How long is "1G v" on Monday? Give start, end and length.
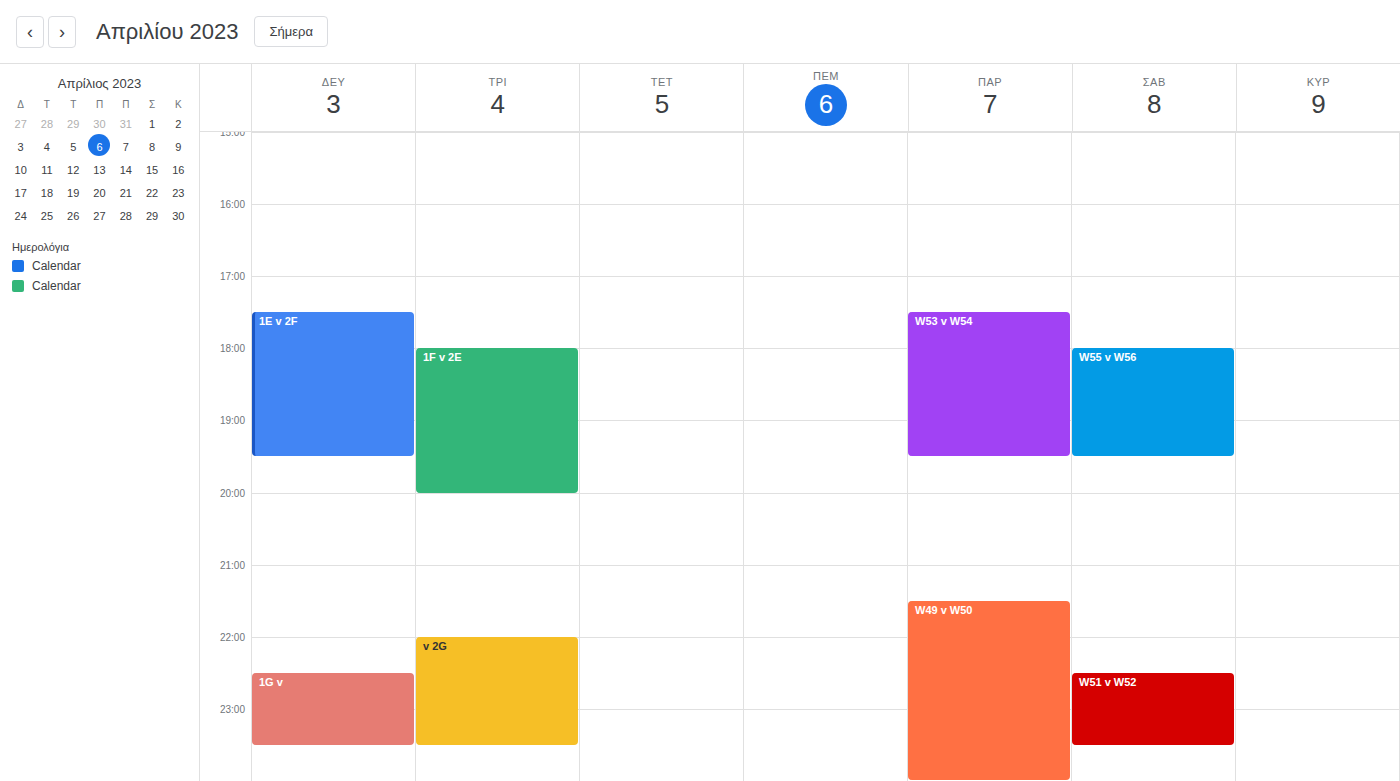
10:30 PM to 11:30 PM, 1 hour